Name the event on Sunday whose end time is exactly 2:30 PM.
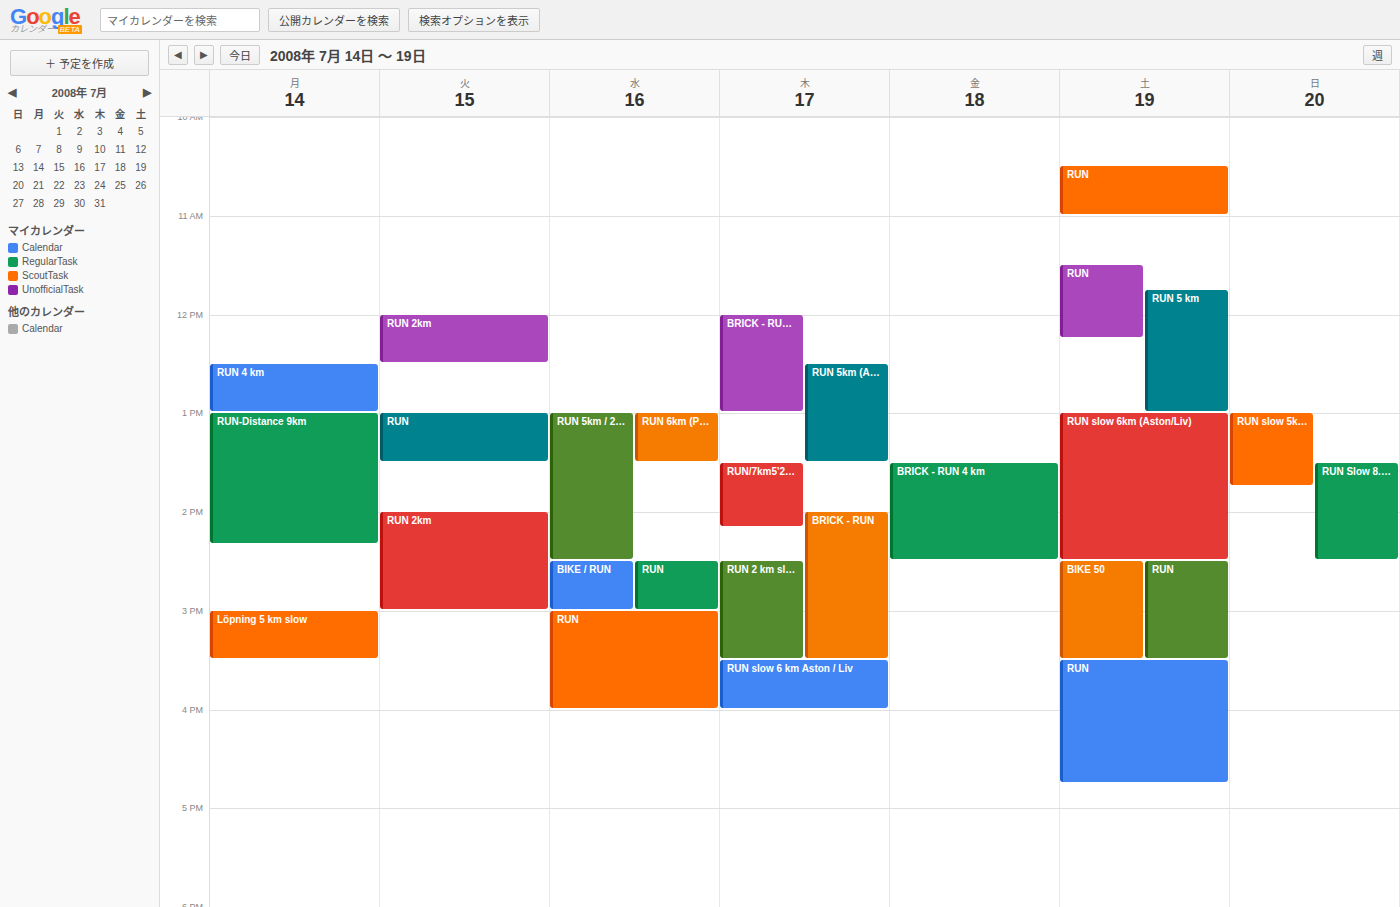
"RUN Slow 8.5km (Aston)"